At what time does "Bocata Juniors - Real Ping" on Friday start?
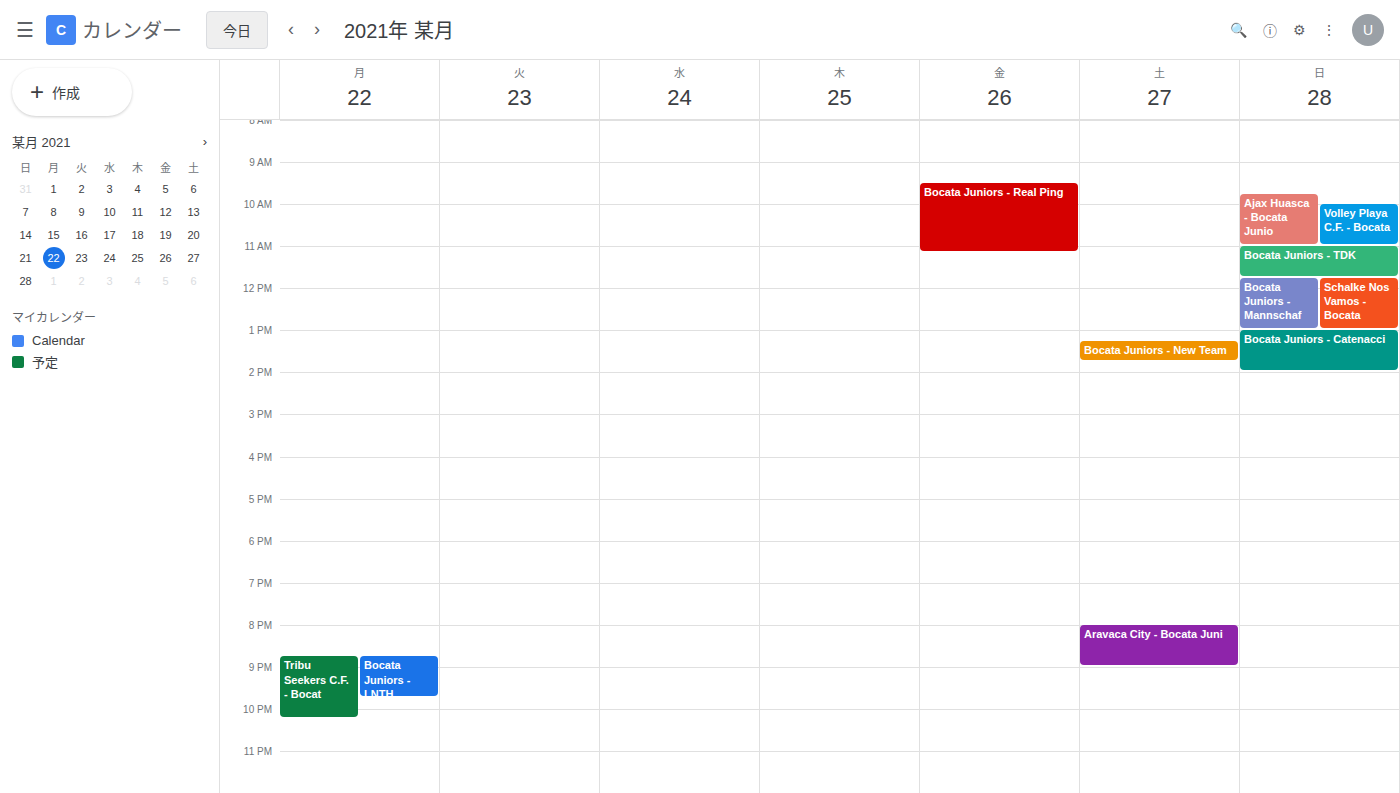
9:30 AM